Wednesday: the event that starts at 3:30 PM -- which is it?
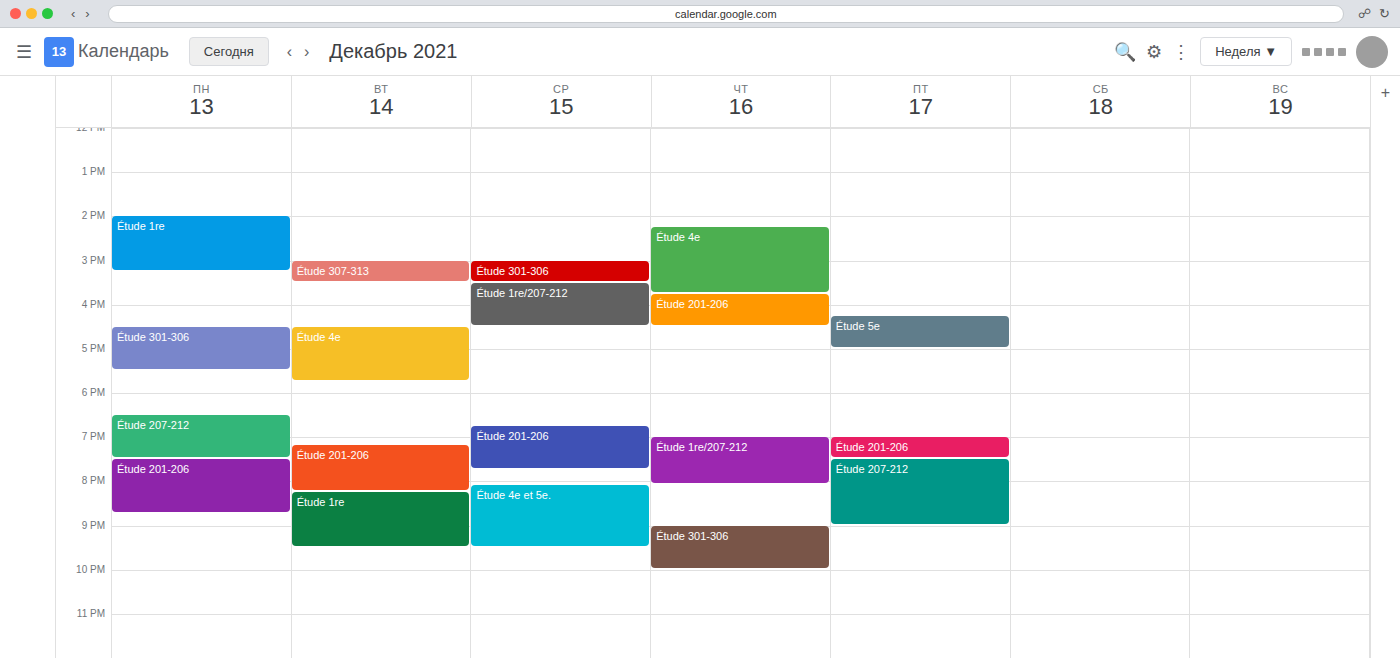
"Étude 1re/207-212"